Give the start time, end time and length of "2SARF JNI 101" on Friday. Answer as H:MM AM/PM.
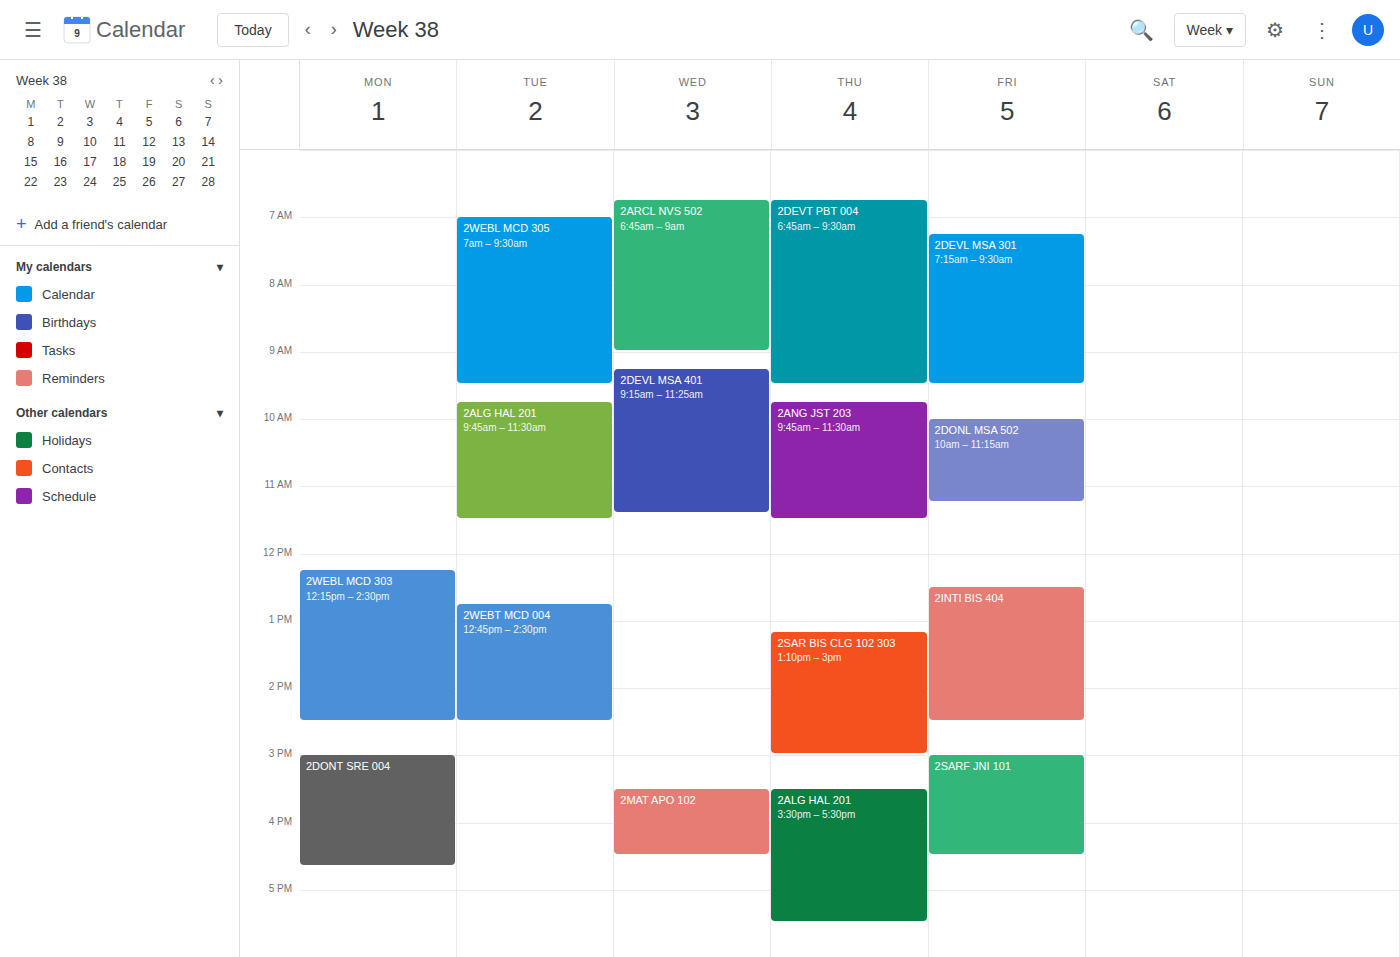
3:00 PM to 4:30 PM, 1 hour 30 minutes